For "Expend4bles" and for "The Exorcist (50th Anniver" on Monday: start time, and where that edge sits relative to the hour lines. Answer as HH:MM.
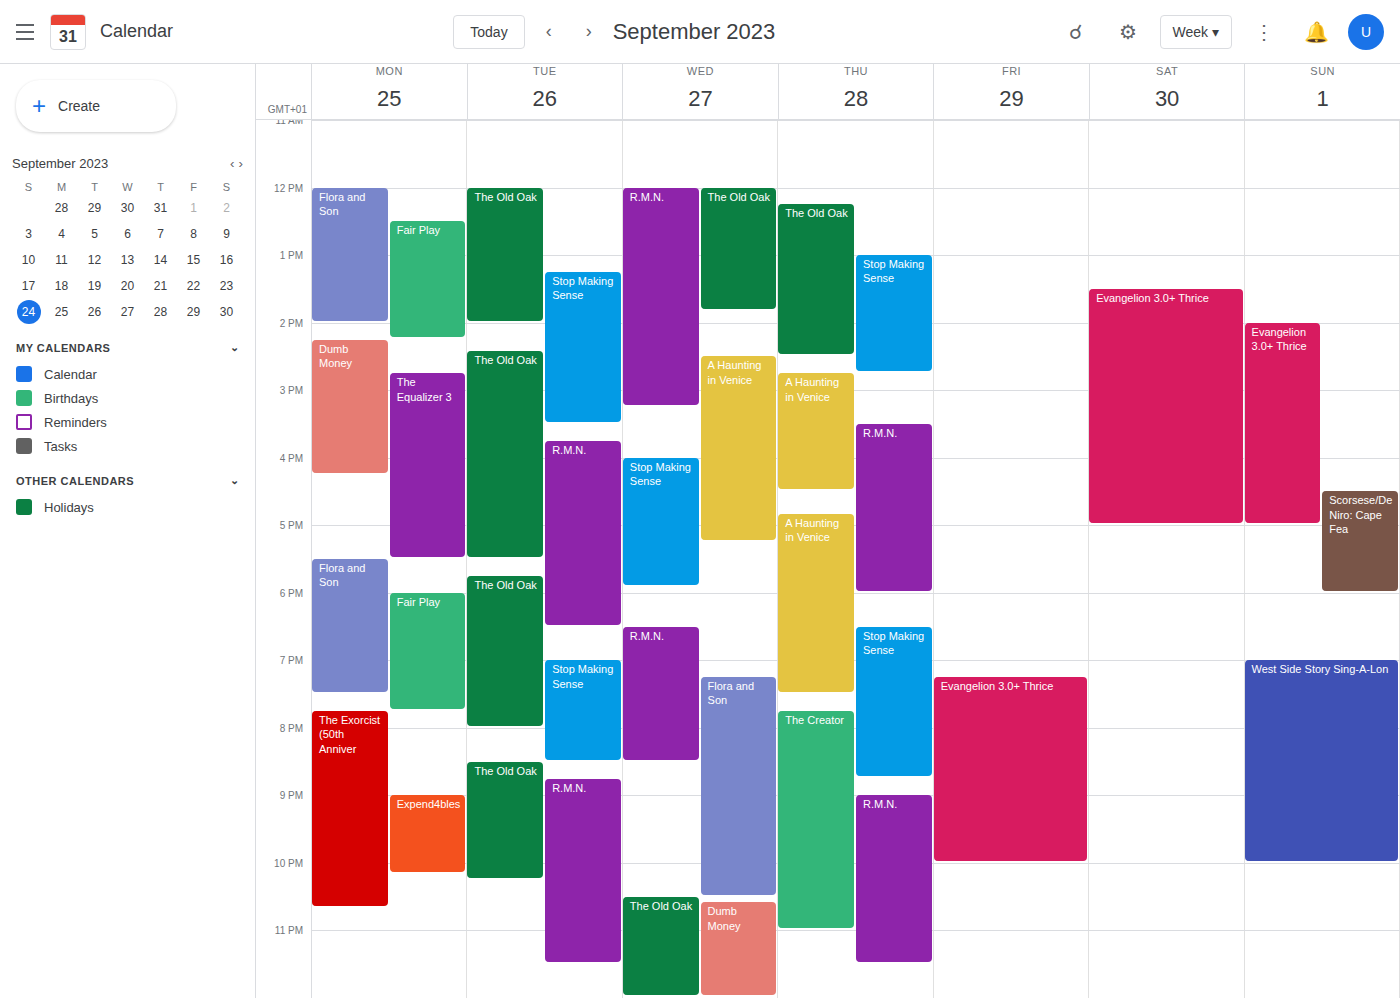
"Expend4bles": 21:00, exactly on the 21:00 line. "The Exorcist (50th Anniver": 19:45, neither: three quarters of the way from the 19:00 line to the 20:00 line.